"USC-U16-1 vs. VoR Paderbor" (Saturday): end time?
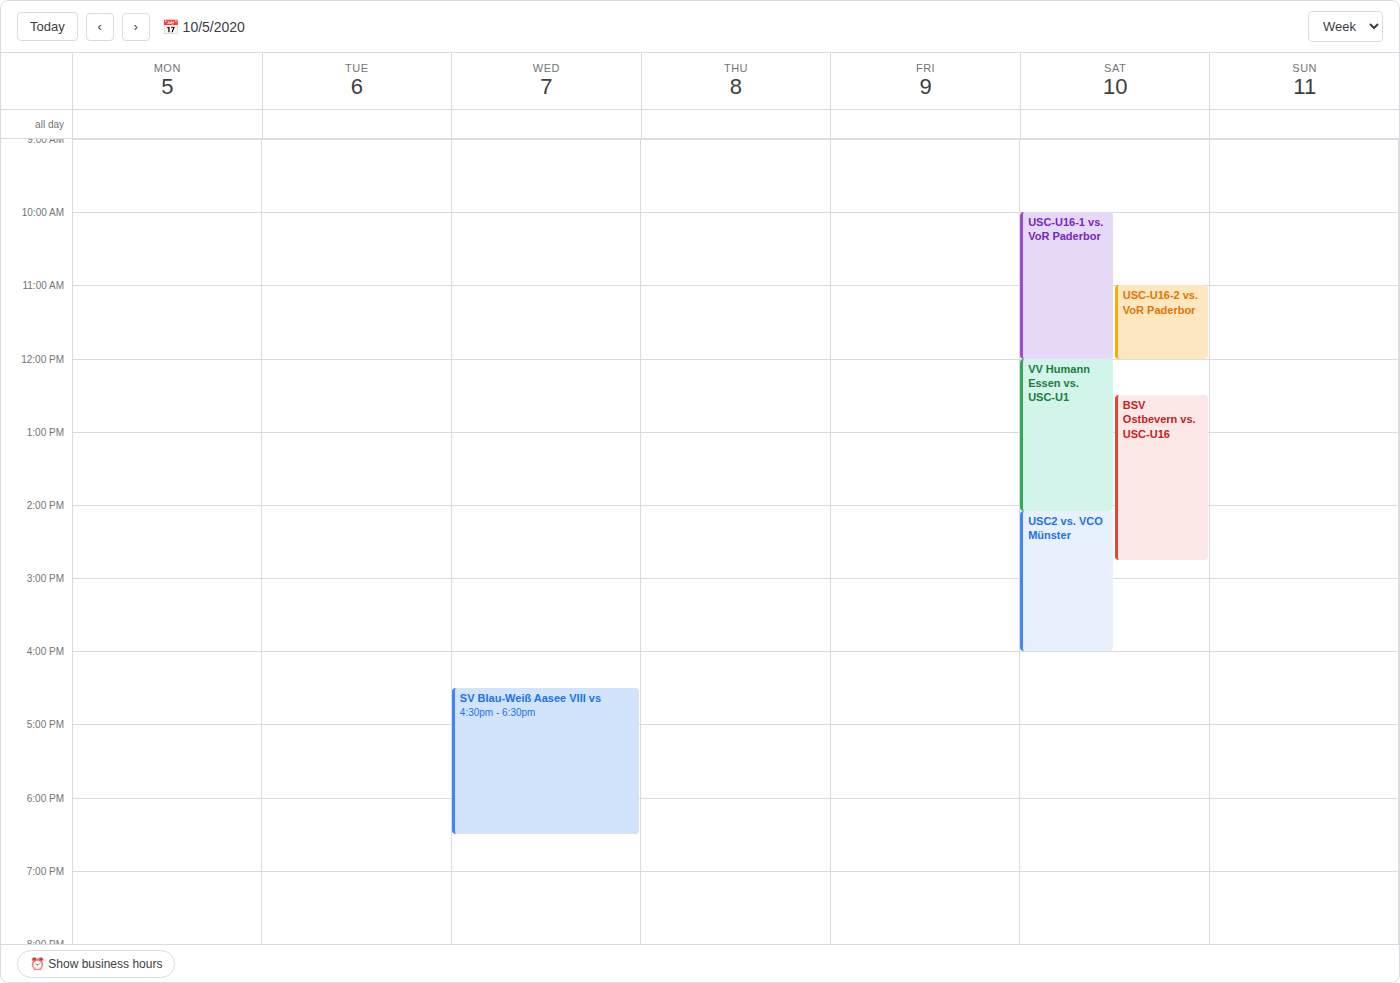
12:00 PM